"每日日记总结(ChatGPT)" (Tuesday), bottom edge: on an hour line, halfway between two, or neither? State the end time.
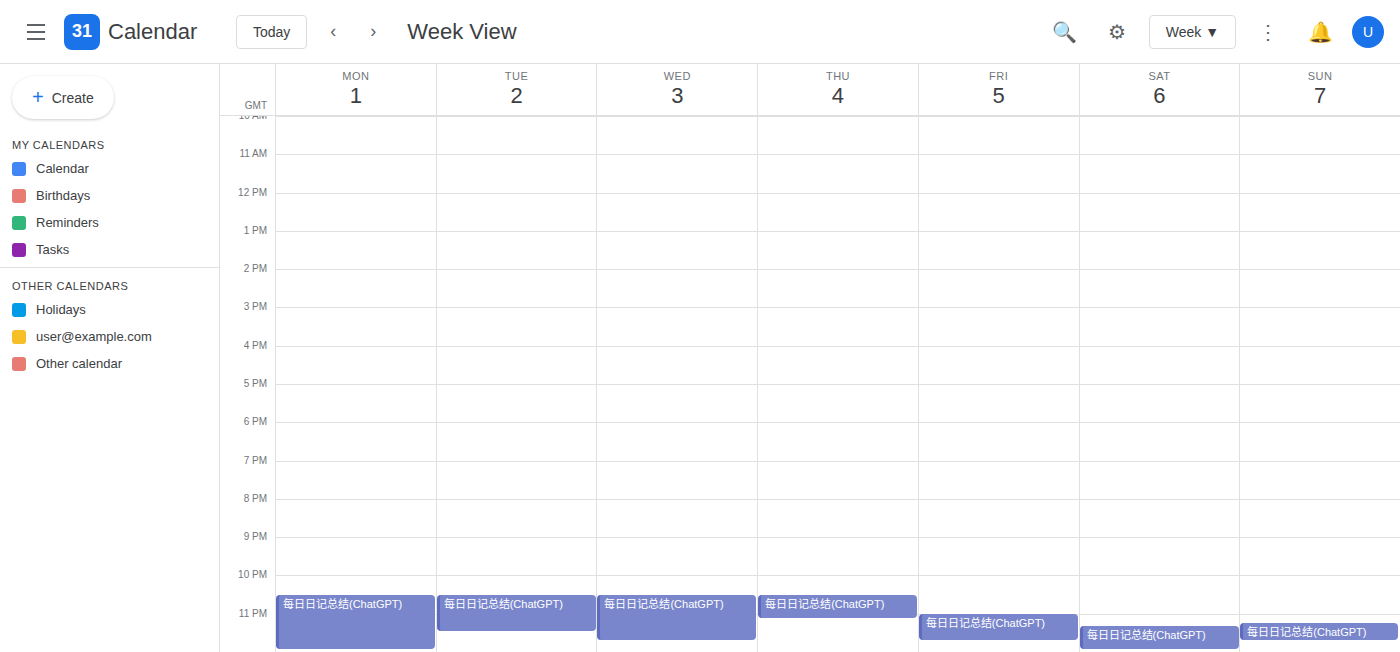
11:30 PM -- halfway between the 11 PM and 12 AM lines.